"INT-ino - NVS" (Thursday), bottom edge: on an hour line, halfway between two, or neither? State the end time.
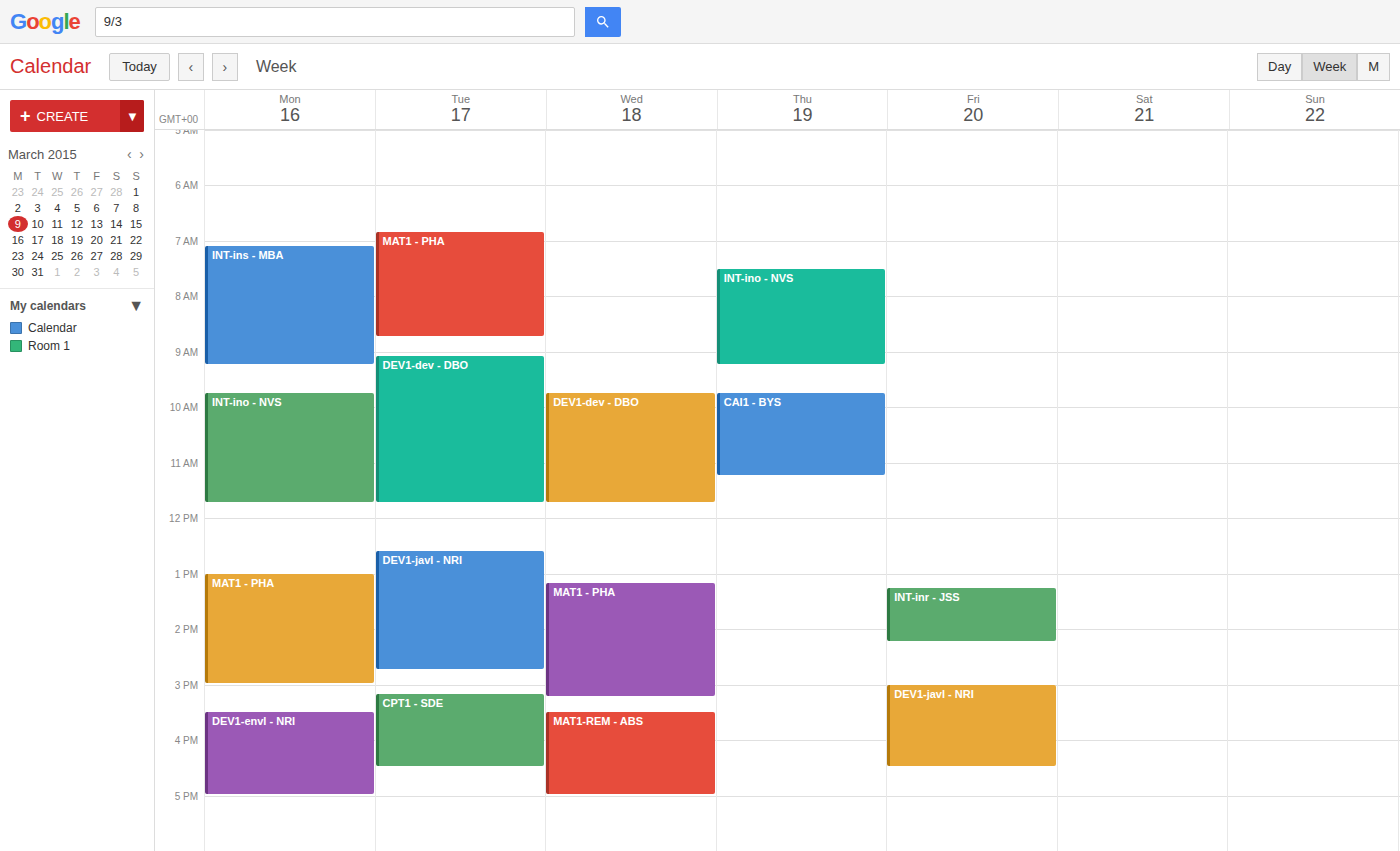
9:15 AM -- neither: a quarter of the way from the 9 AM line to the 10 AM line.